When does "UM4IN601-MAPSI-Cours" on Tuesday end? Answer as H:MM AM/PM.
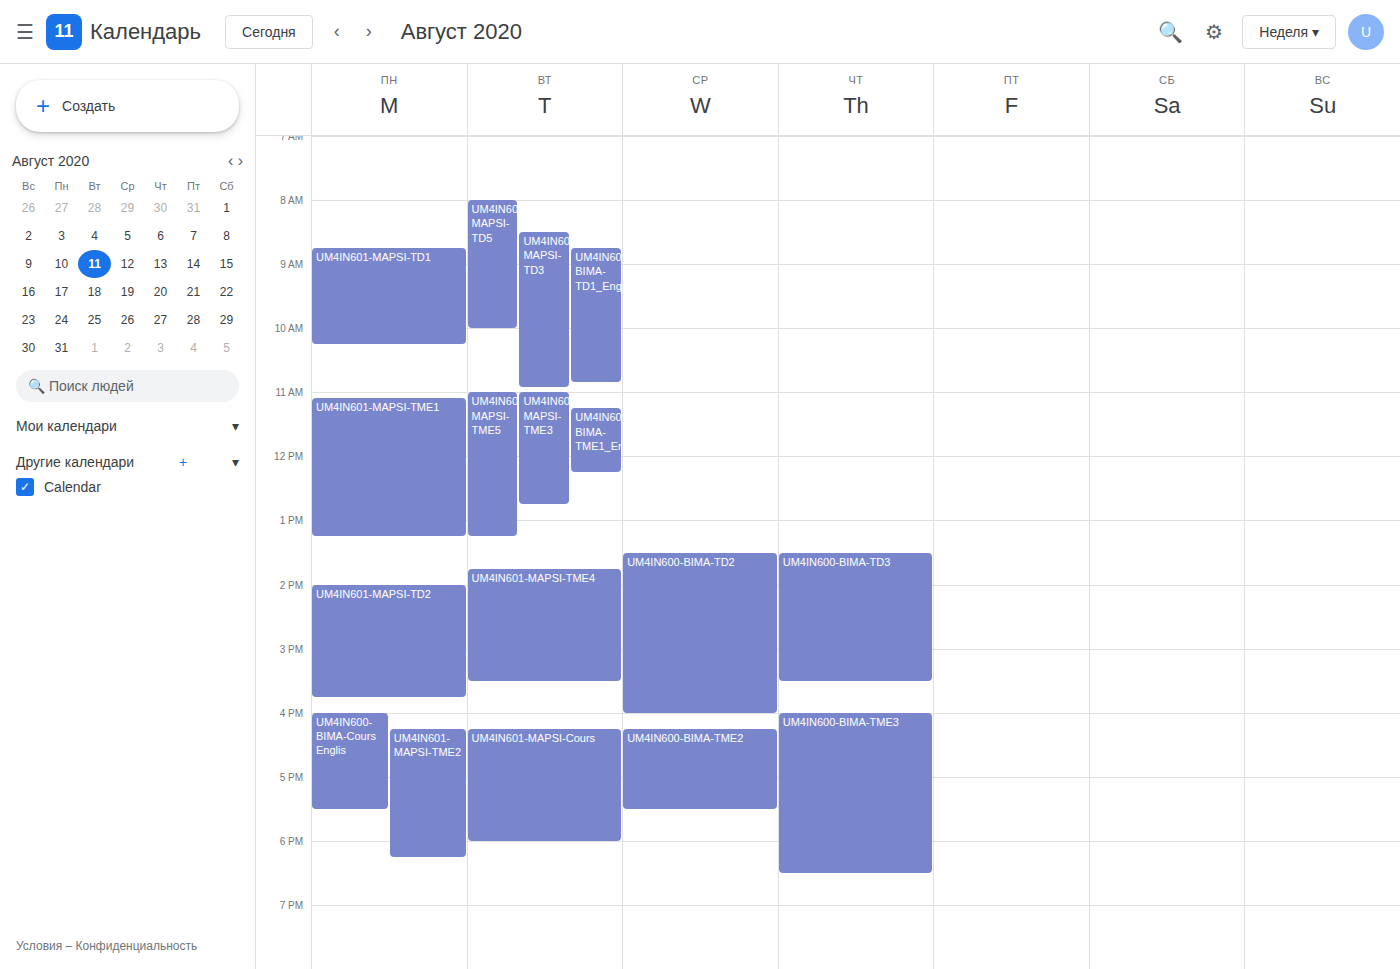
6:00 PM